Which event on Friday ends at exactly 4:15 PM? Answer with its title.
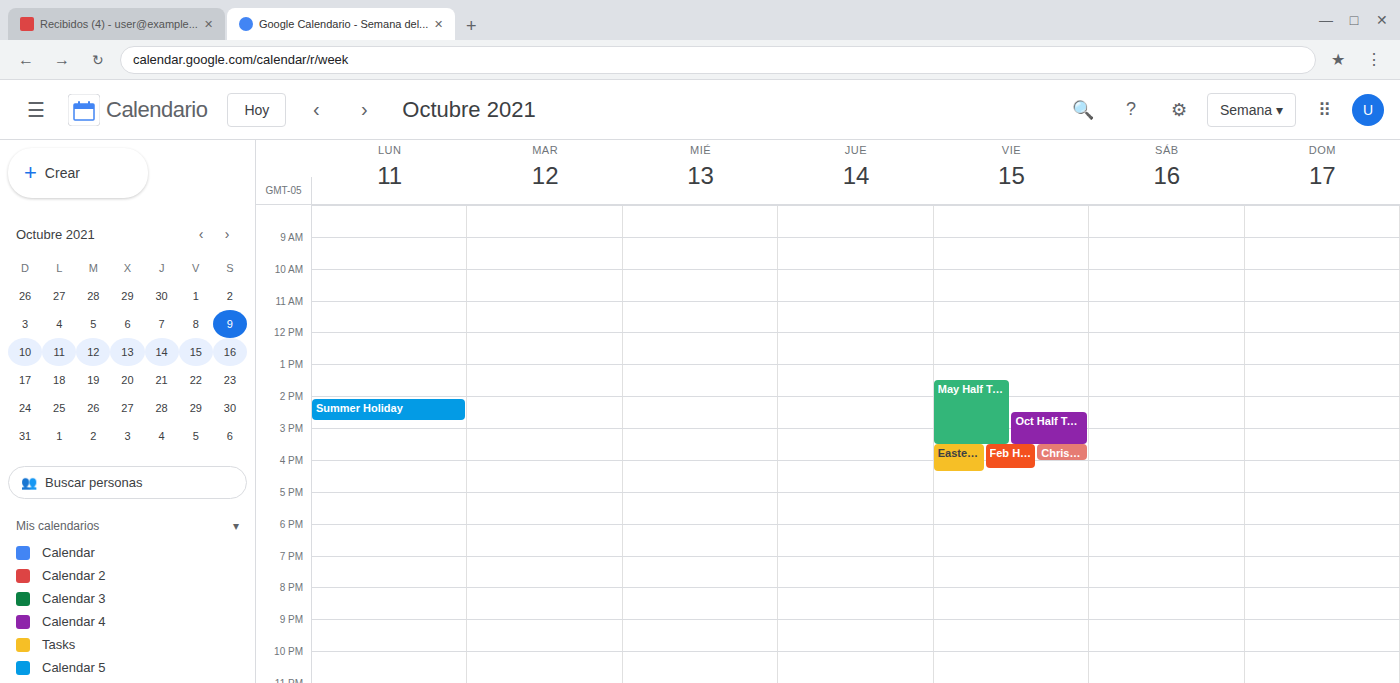
"Feb Half Term"